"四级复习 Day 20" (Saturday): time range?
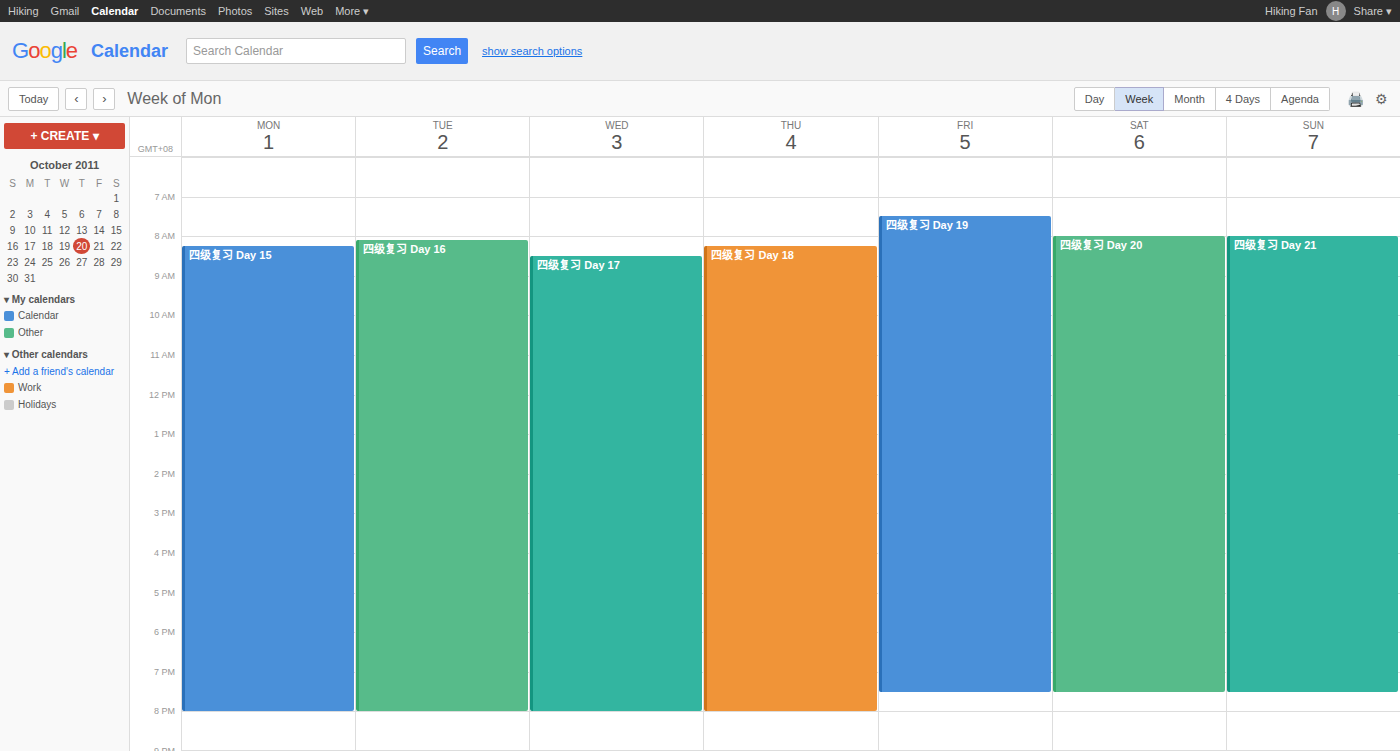
8:00 AM to 7:30 PM